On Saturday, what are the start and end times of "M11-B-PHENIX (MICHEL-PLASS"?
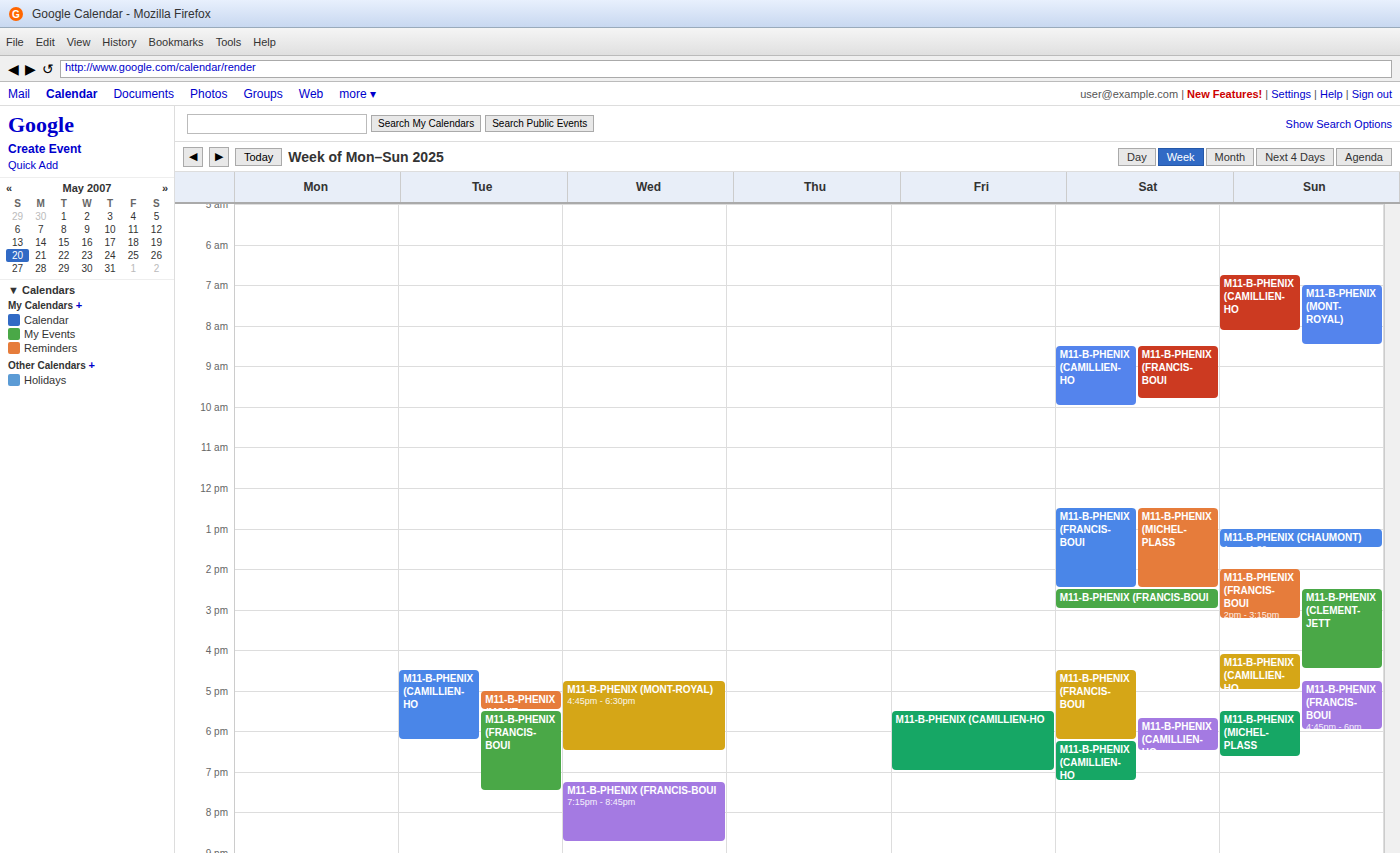
12:30 PM to 2:30 PM